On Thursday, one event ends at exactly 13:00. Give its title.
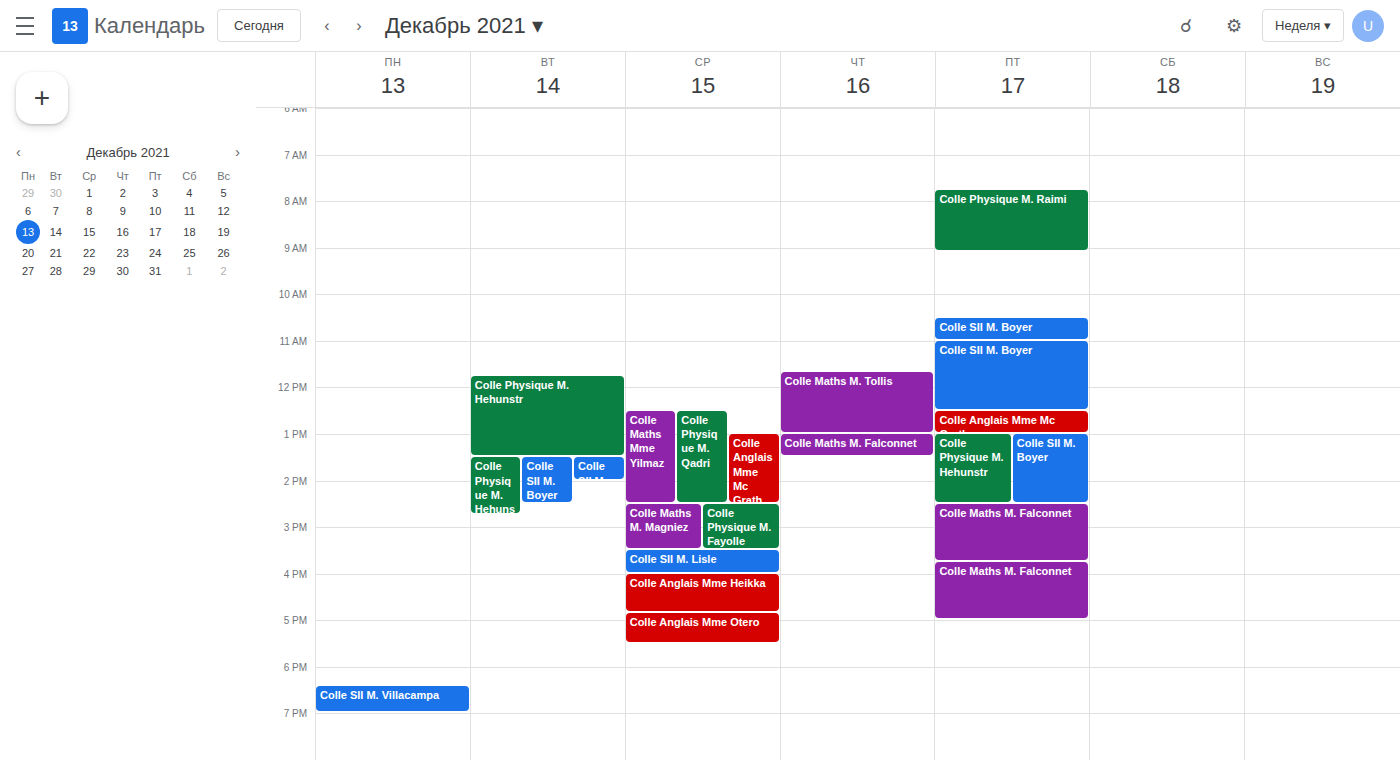
"Colle Maths M. Tollis"